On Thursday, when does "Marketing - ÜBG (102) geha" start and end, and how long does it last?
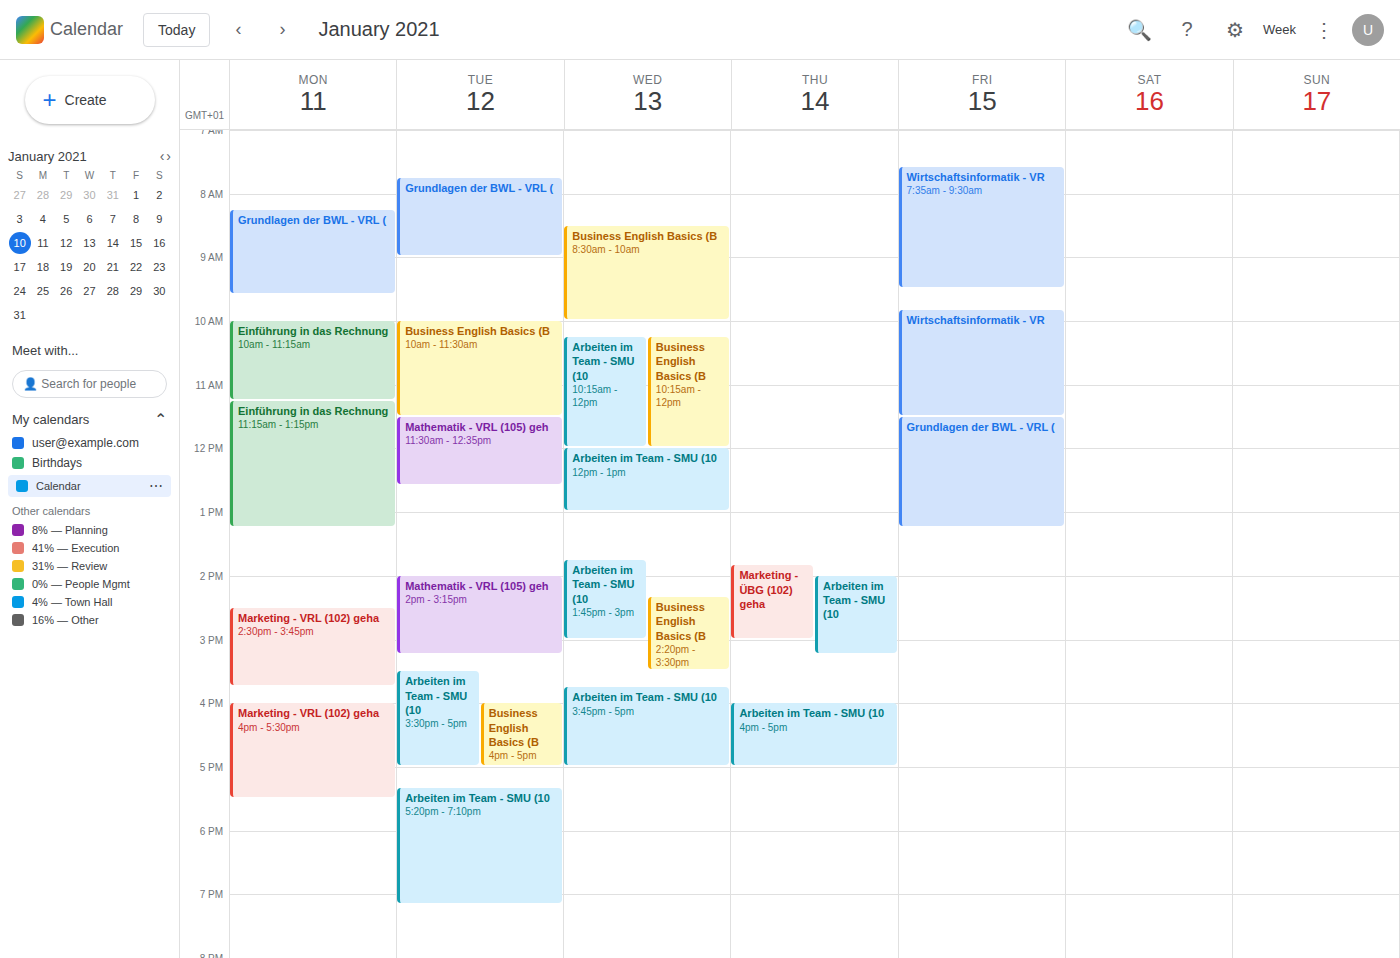
13:50 to 15:00, 1 hour 10 minutes